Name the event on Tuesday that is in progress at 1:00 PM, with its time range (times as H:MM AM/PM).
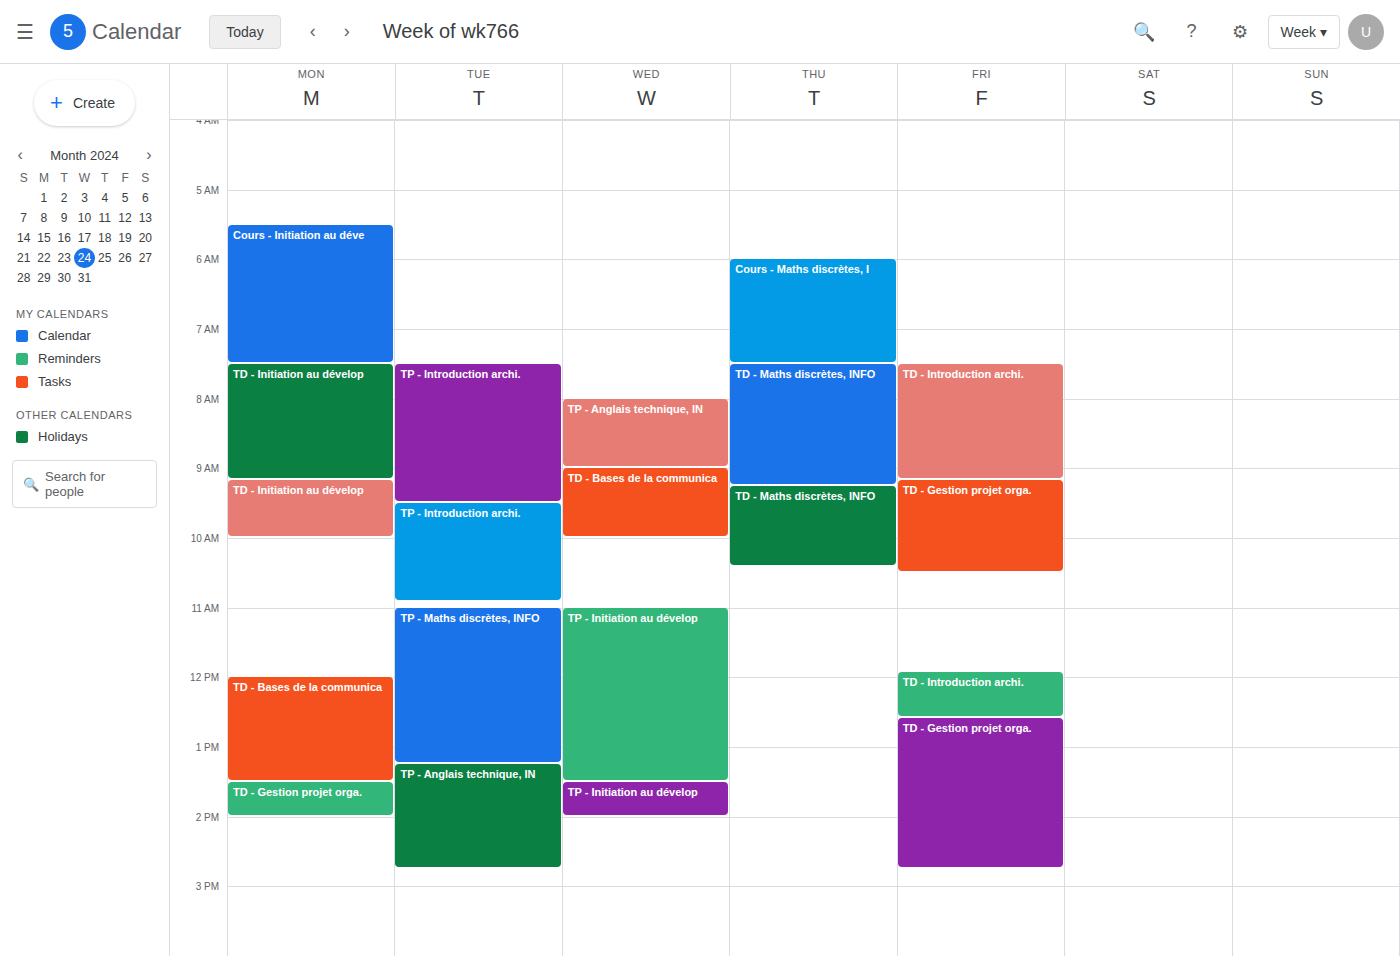
"TP - Maths discrètes, INFO", 11:00 AM to 1:15 PM